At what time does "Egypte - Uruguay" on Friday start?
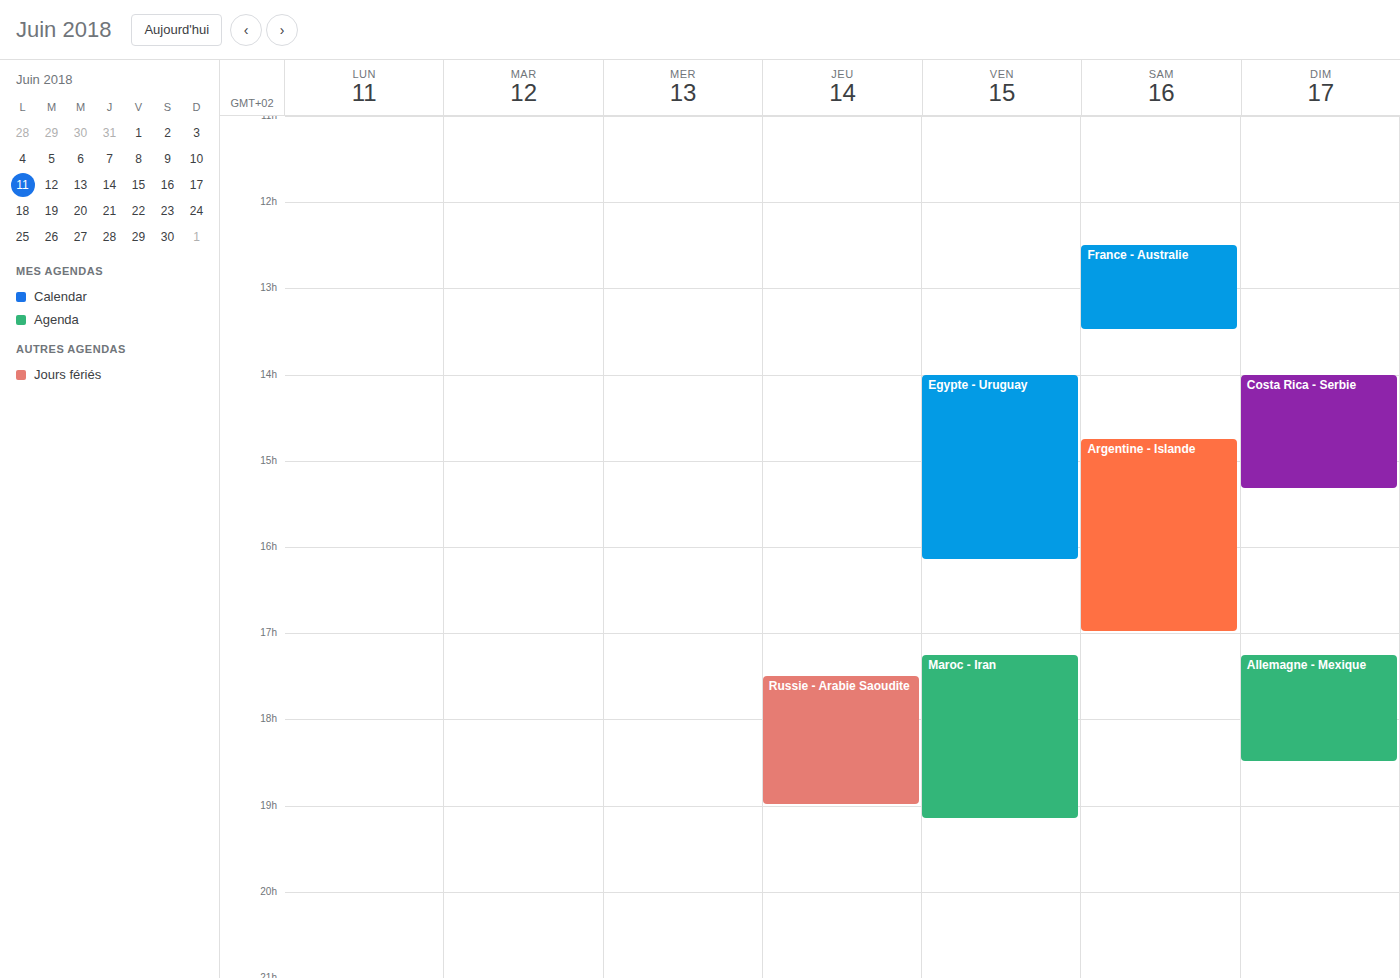
2:00 PM